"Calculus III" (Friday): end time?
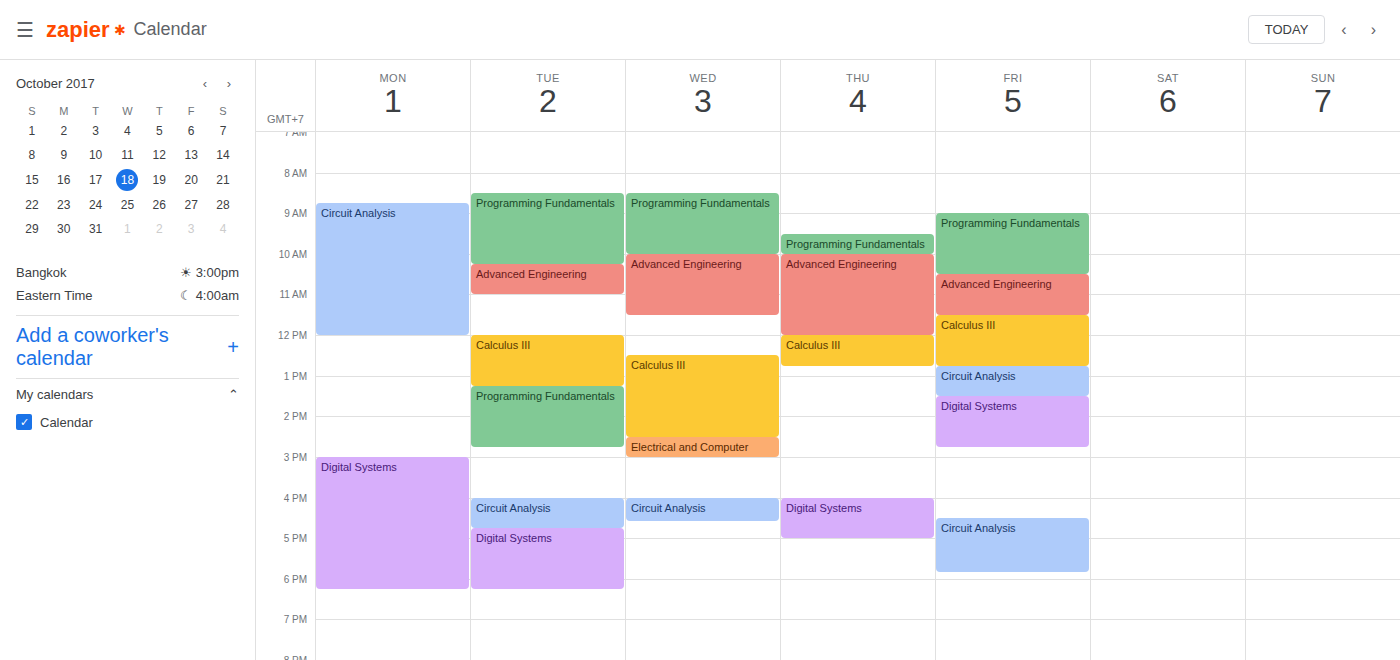
12:45 PM